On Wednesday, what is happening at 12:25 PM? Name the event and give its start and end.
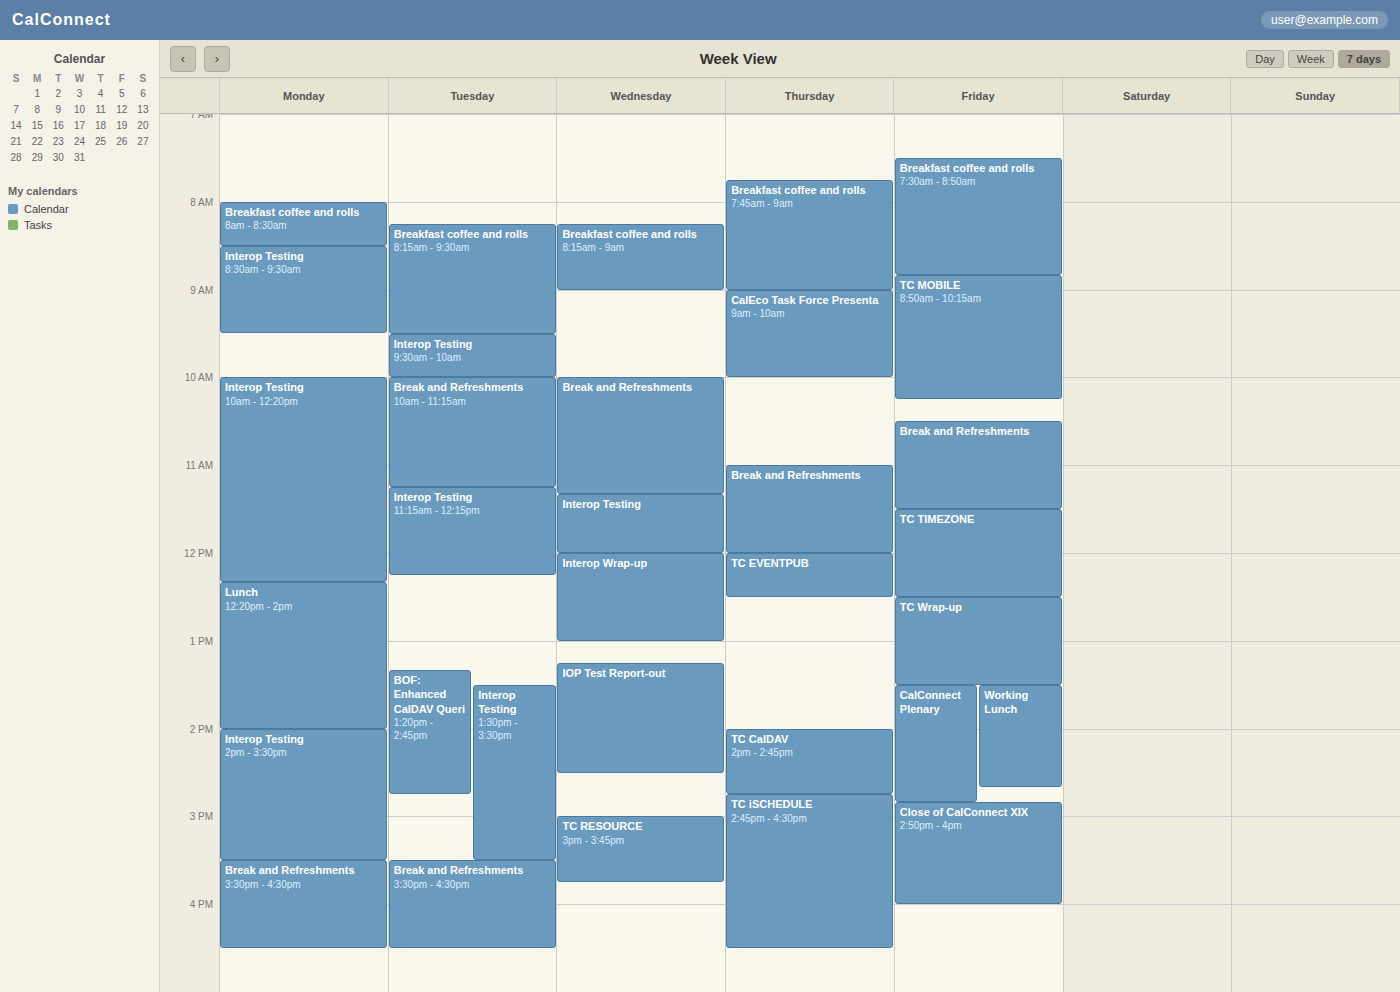
"Interop Wrap-up", 12:00 PM to 1:00 PM